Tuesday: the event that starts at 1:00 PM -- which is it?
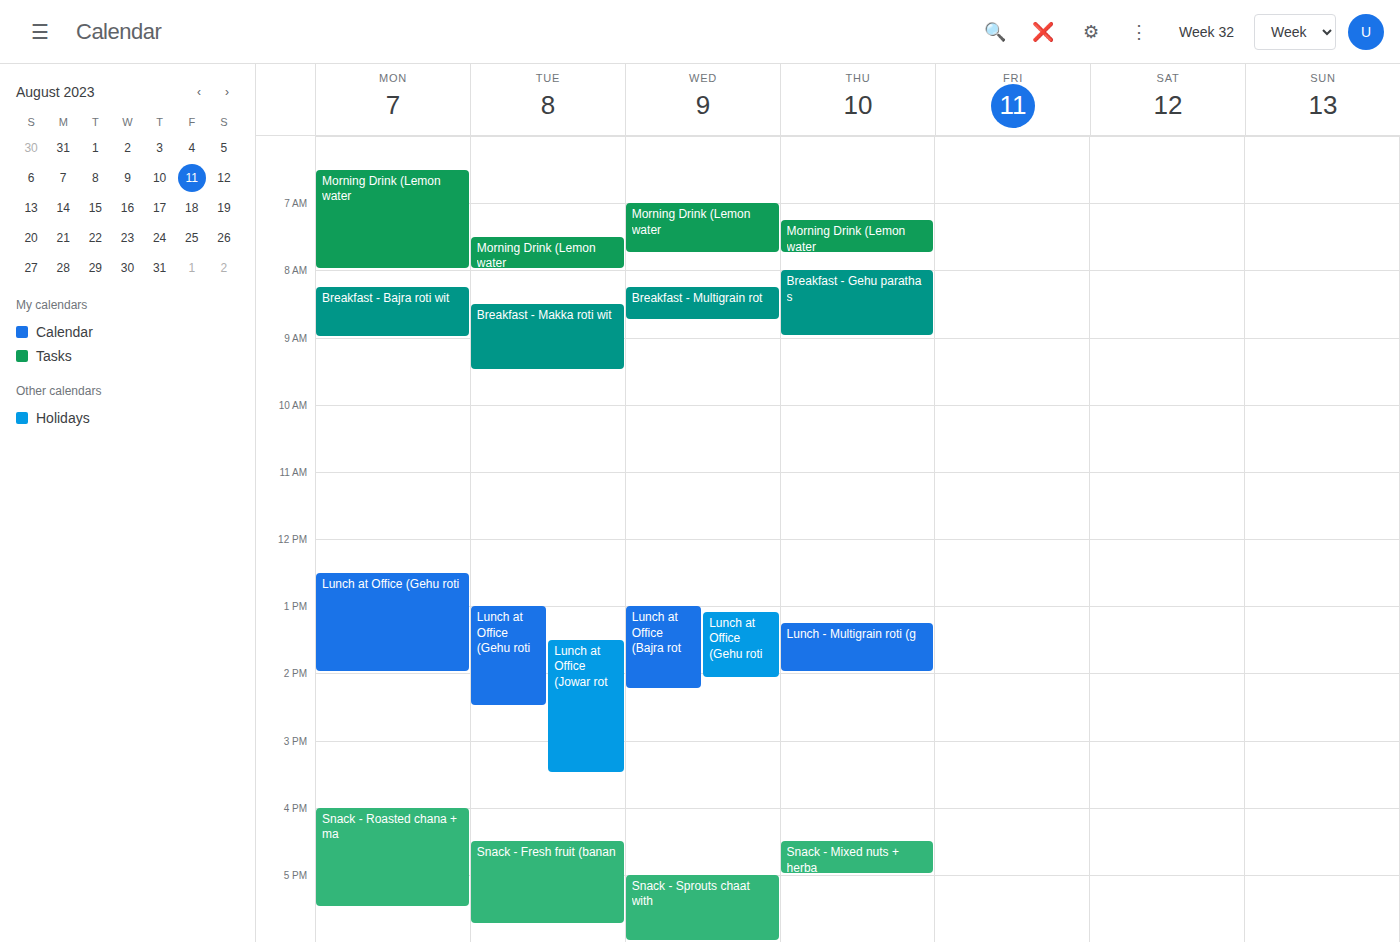
"Lunch at Office (Gehu roti"